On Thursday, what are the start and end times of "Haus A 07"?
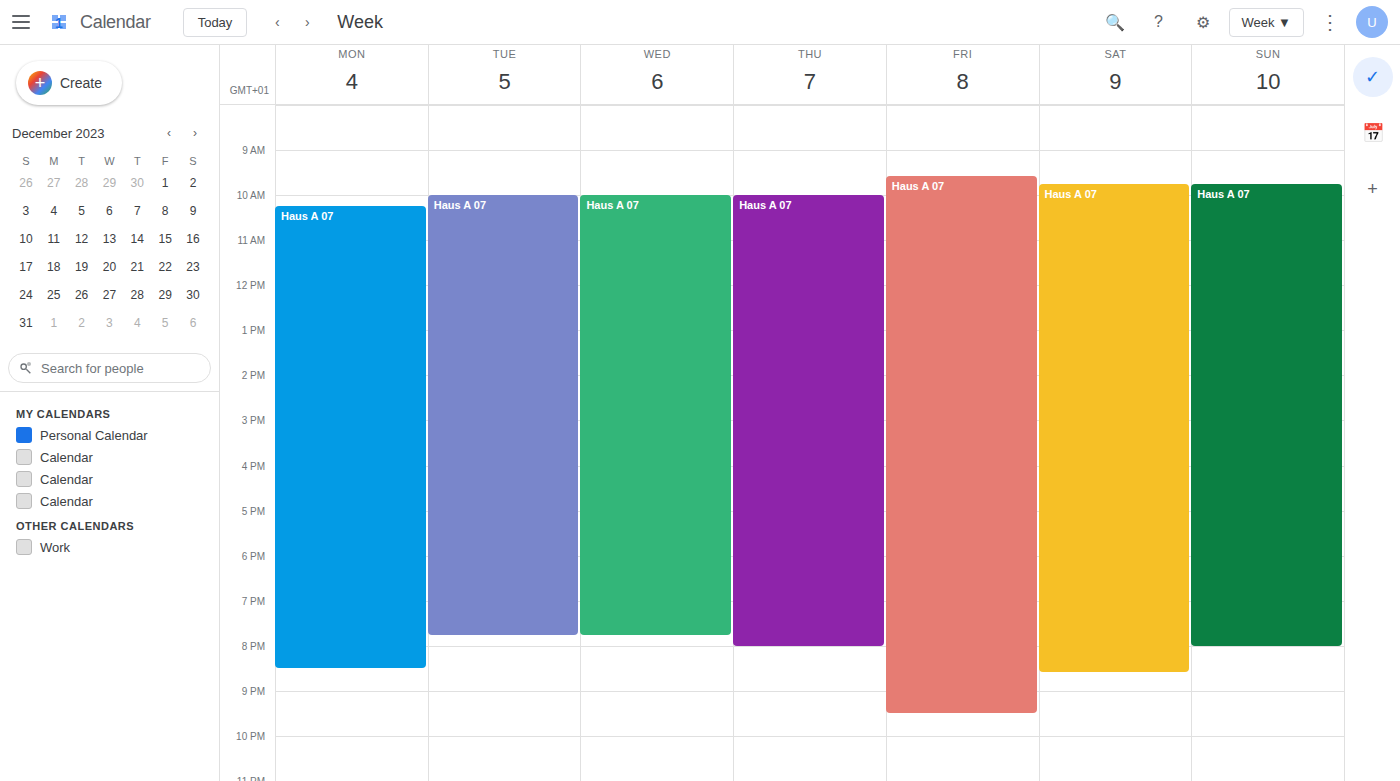
10:00 AM to 8:00 PM